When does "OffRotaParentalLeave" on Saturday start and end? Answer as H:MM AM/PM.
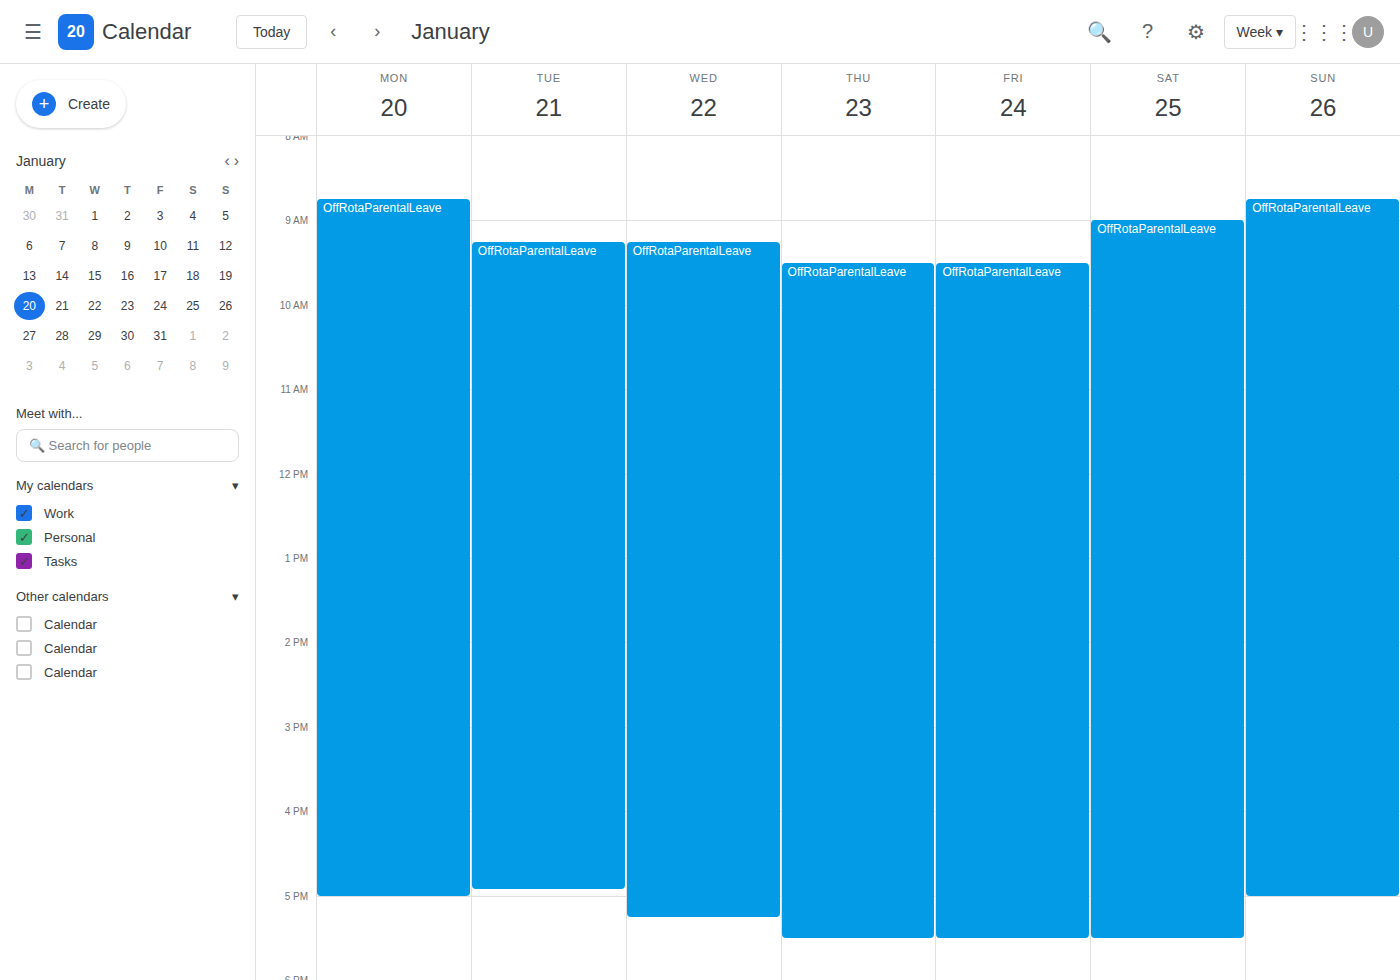
9:00 AM to 5:30 PM